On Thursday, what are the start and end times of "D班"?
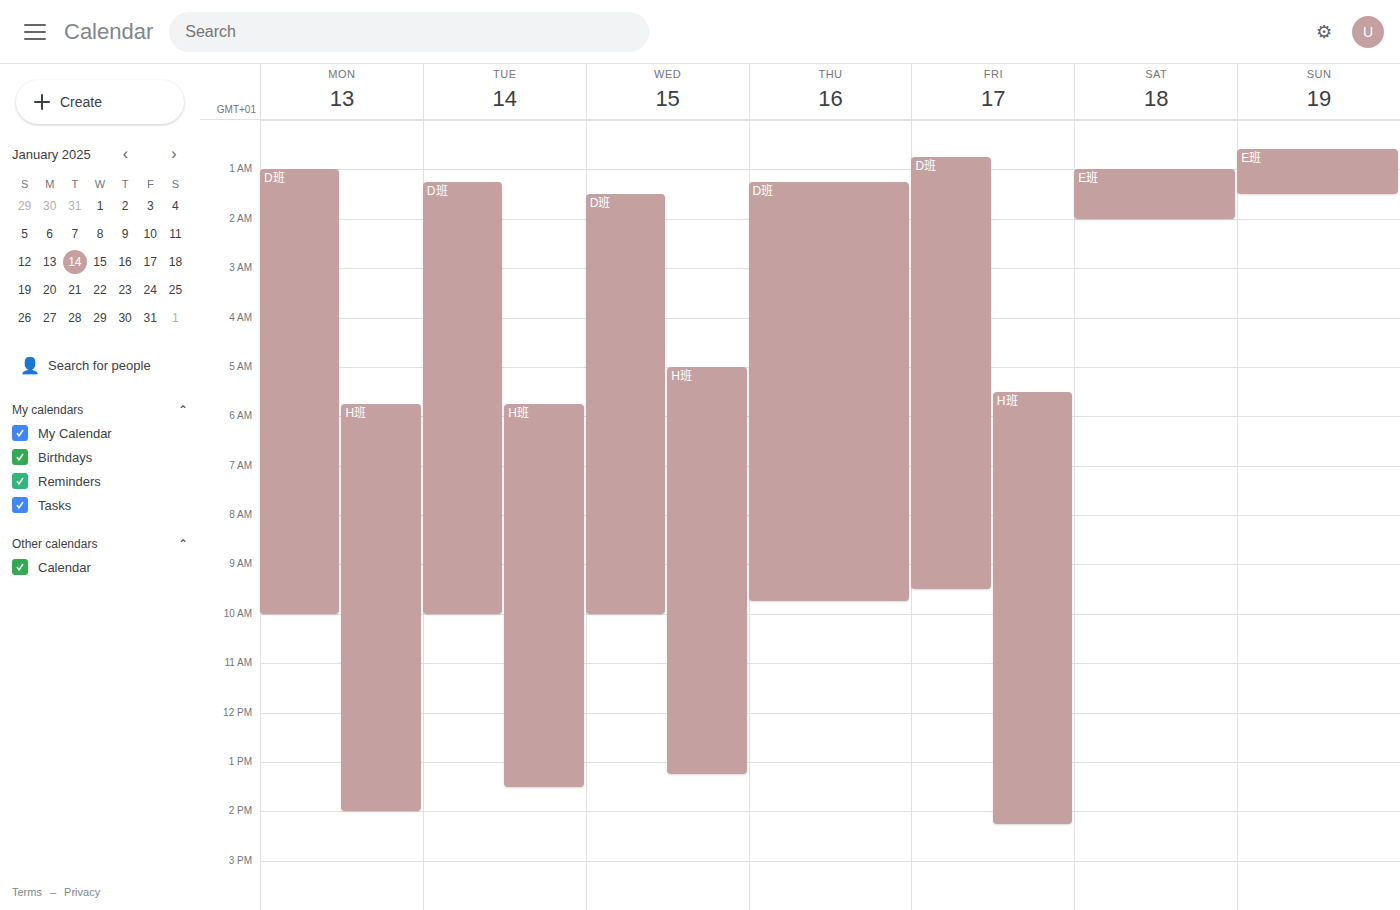
1:15 AM to 9:45 AM